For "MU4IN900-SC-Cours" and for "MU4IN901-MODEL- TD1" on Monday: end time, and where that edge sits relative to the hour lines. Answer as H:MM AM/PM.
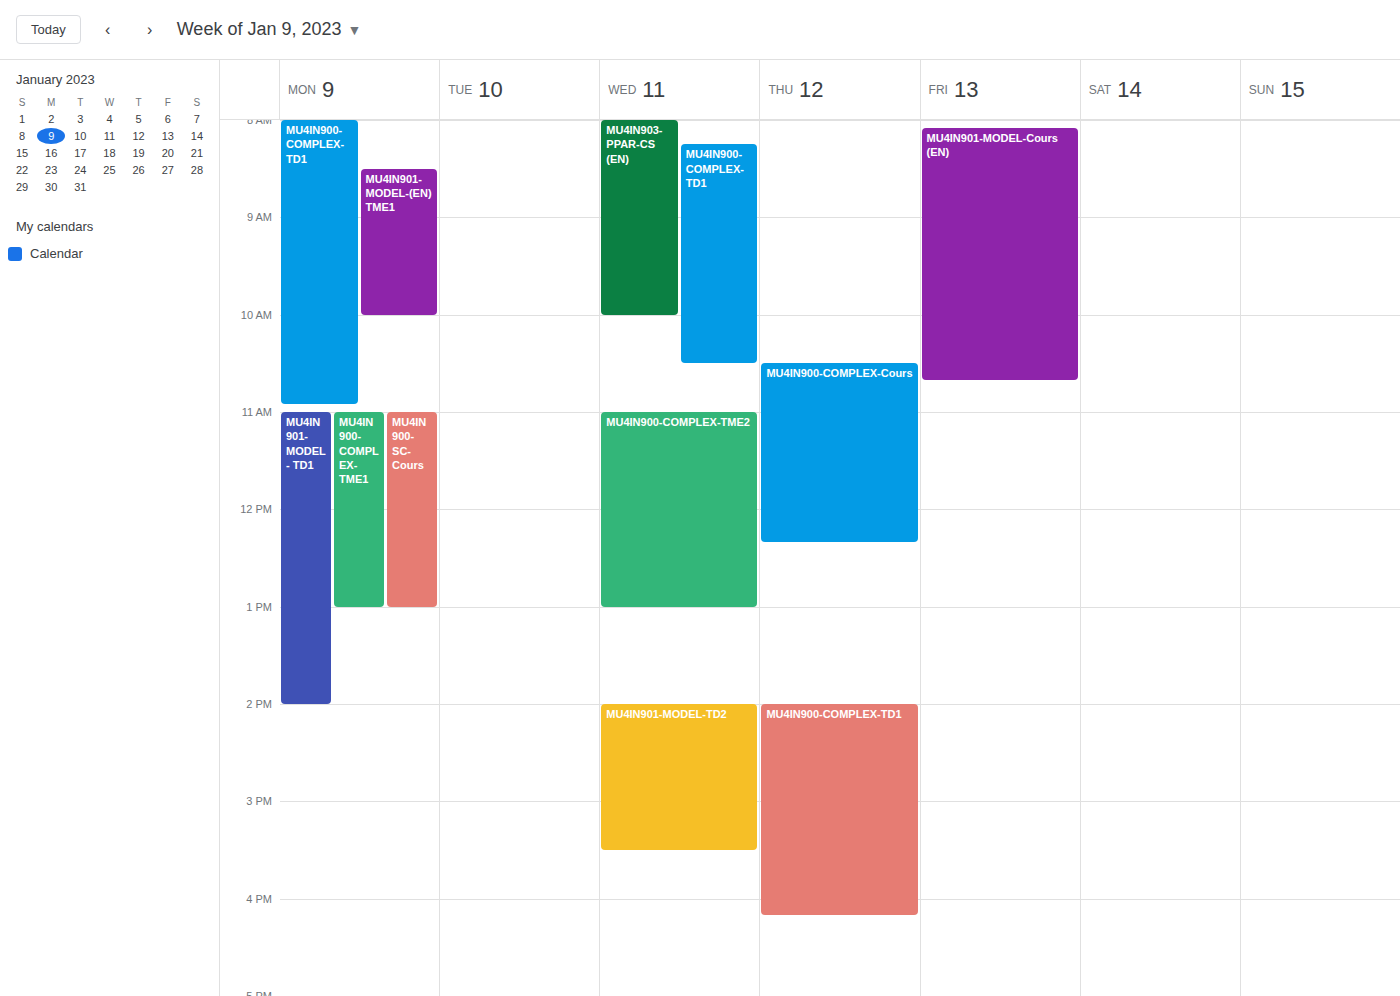
"MU4IN900-SC-Cours": 1:00 PM, exactly on the 1 PM line. "MU4IN901-MODEL- TD1": 2:00 PM, exactly on the 2 PM line.